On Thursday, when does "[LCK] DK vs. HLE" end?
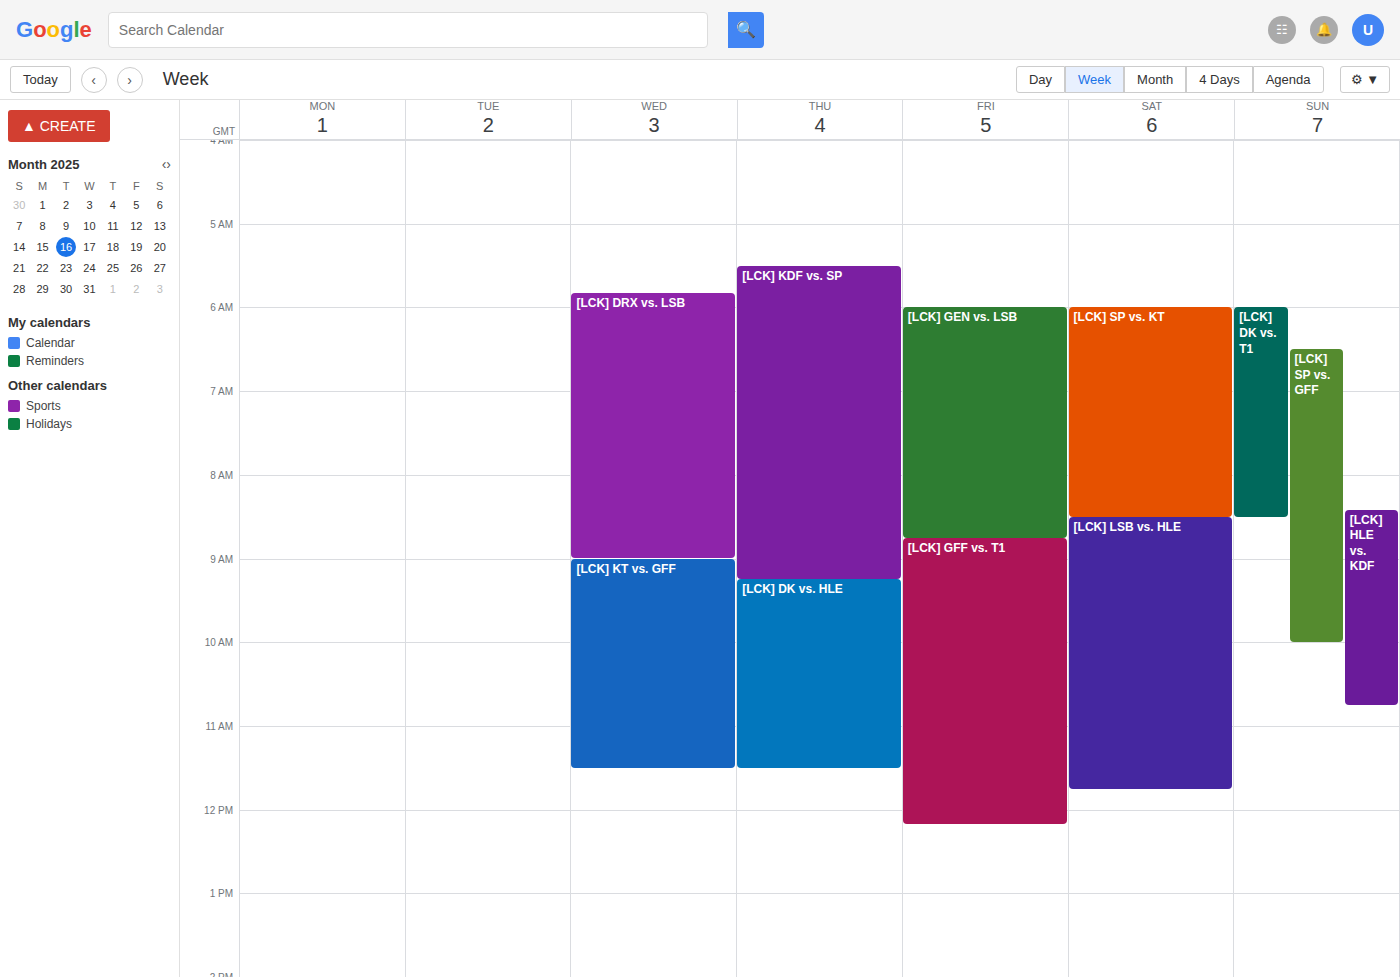
11:30 AM